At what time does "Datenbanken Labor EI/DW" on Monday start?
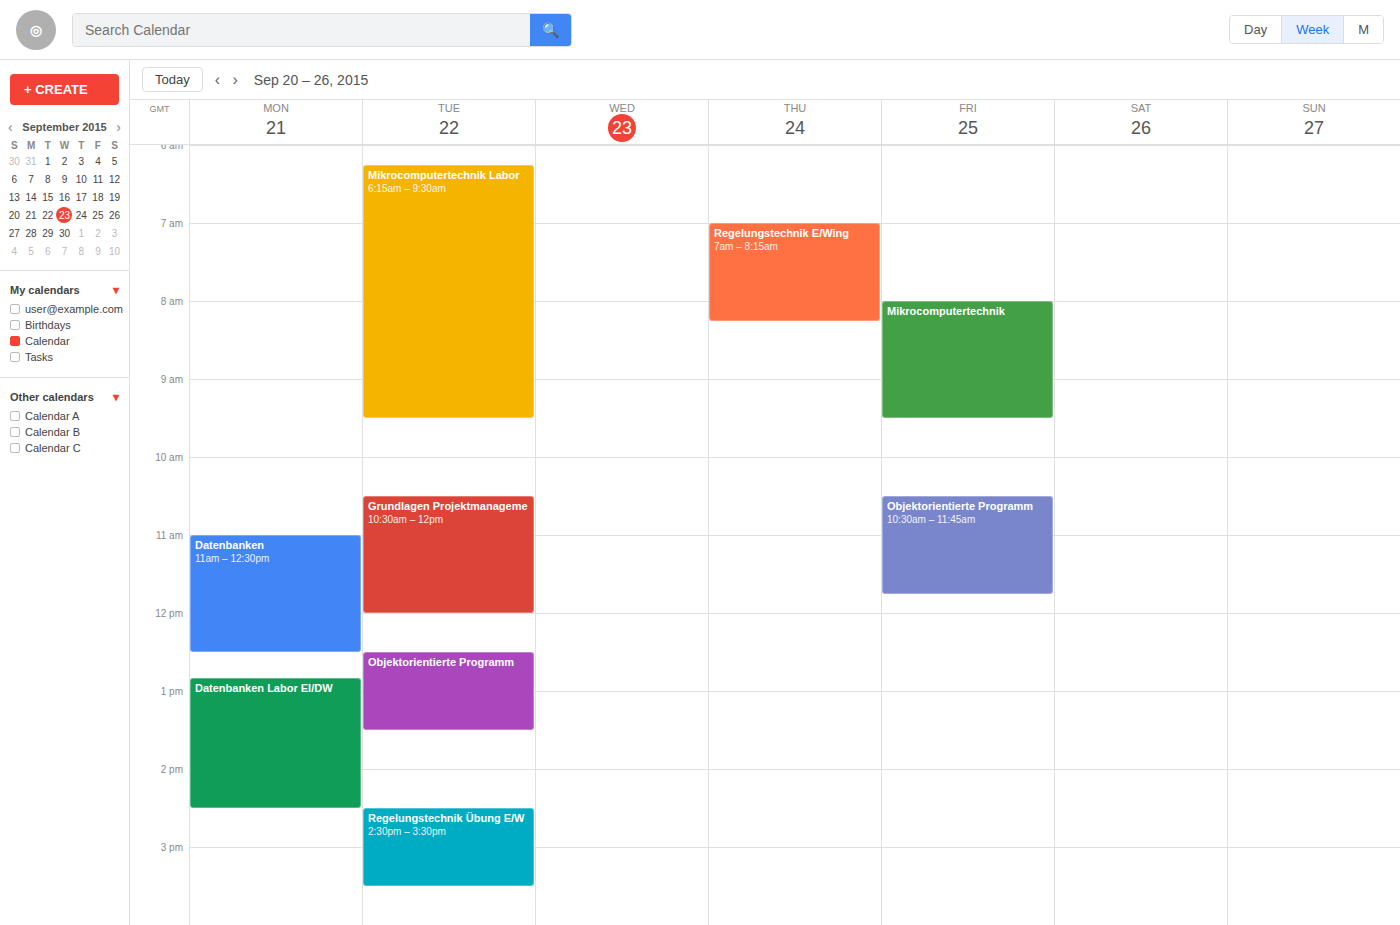
12:50